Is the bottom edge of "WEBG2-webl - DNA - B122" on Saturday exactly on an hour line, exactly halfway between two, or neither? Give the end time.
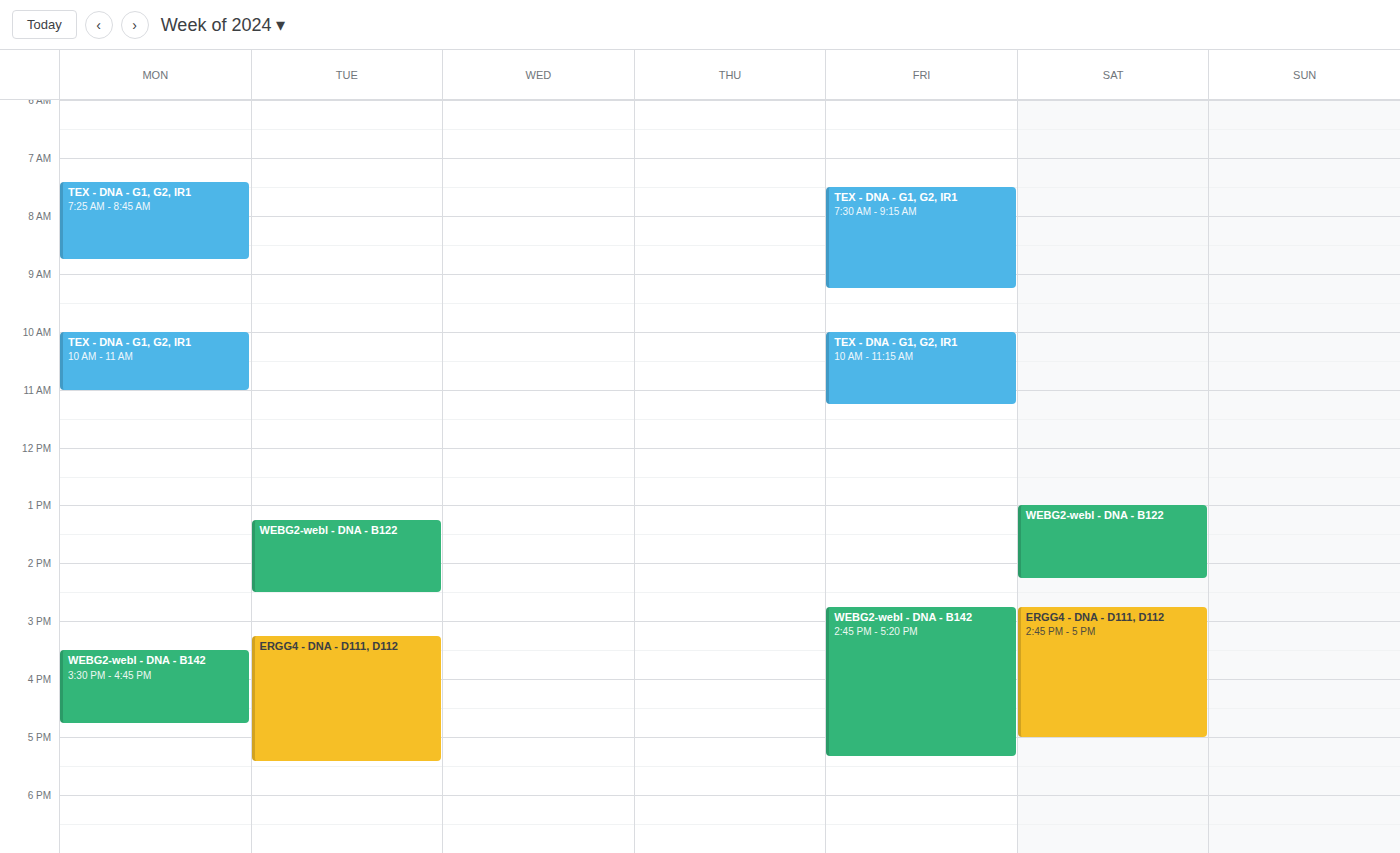
2:15 PM -- neither: a quarter of the way from the 2 PM line to the 3 PM line.